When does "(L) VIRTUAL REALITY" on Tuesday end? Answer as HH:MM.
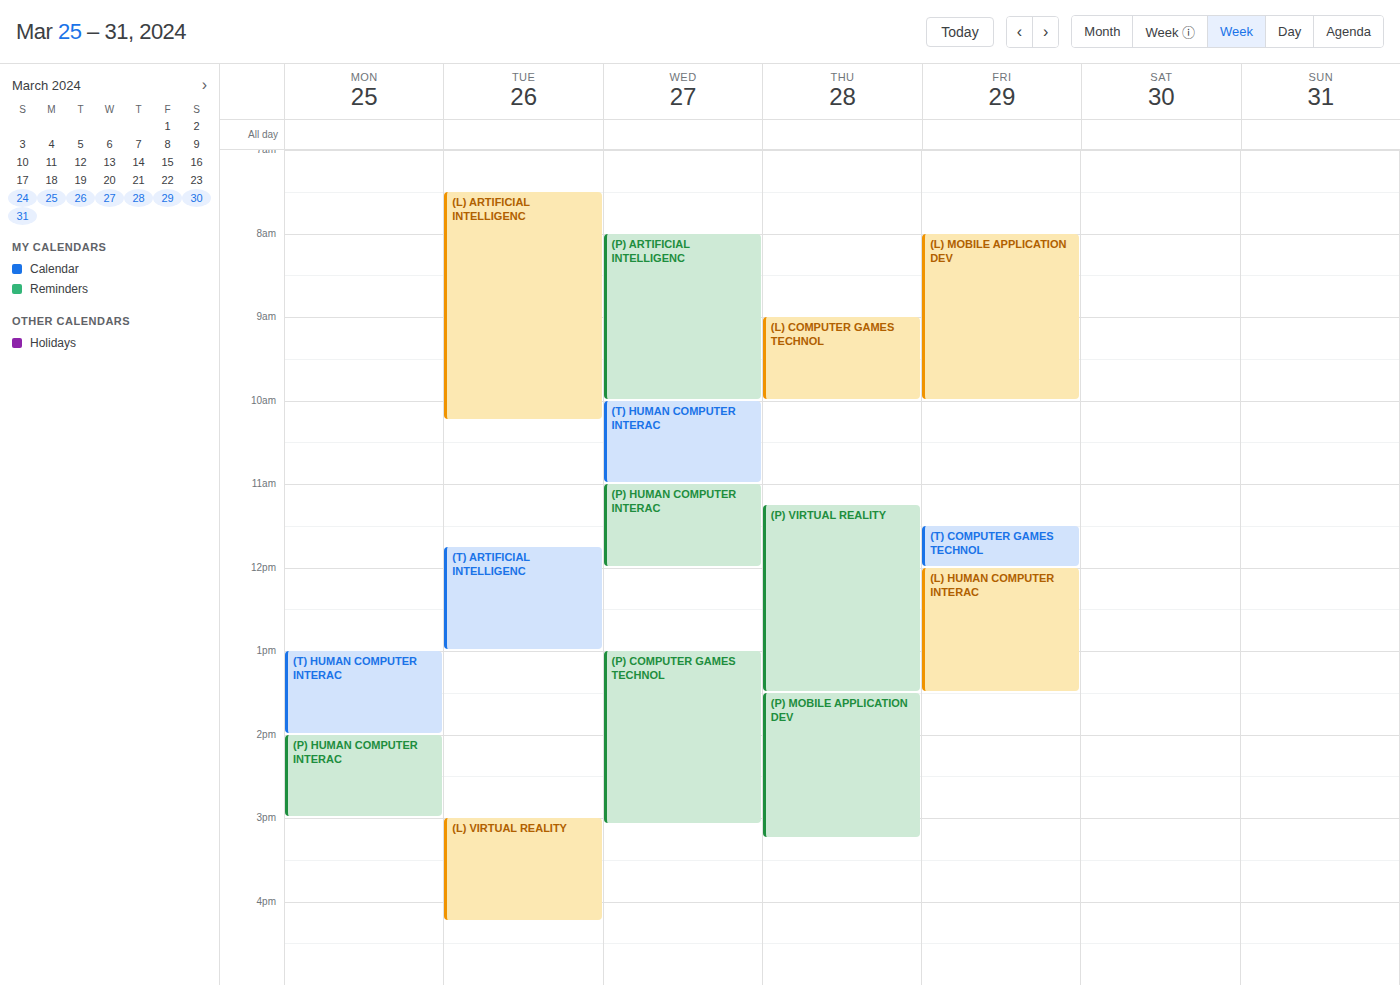
16:15